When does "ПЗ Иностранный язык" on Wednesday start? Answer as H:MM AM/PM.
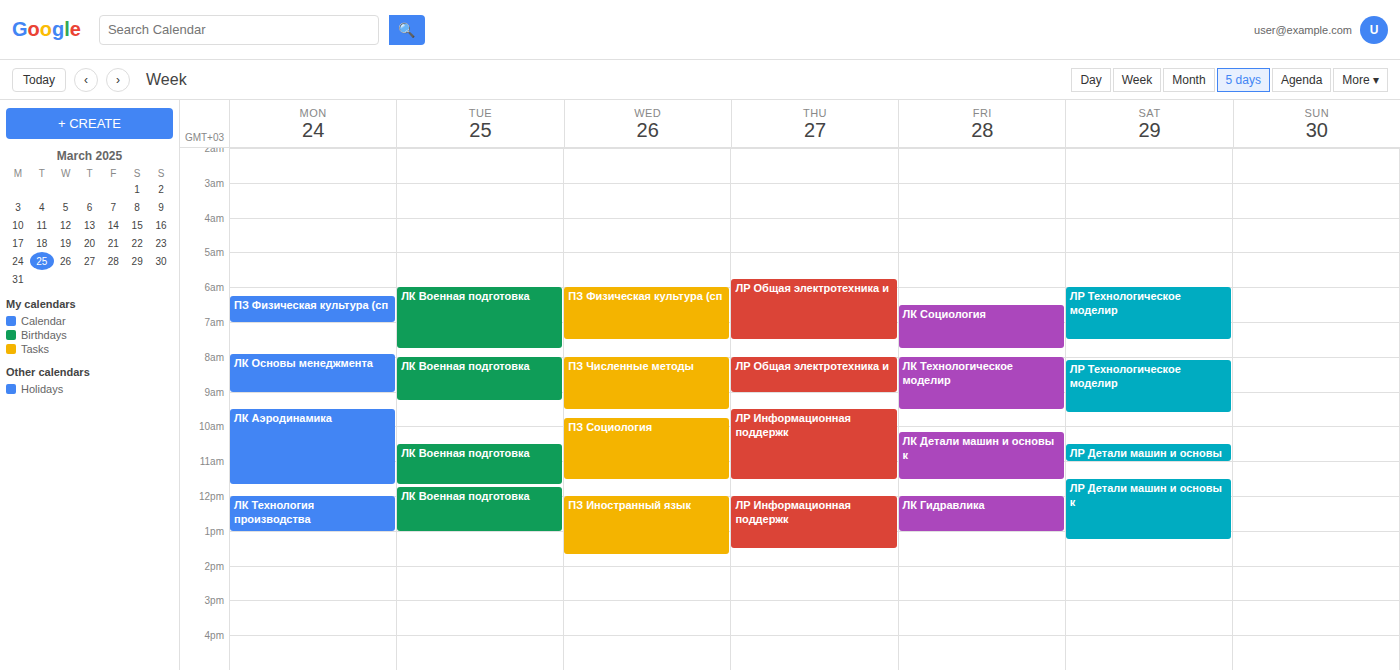
12:00 PM